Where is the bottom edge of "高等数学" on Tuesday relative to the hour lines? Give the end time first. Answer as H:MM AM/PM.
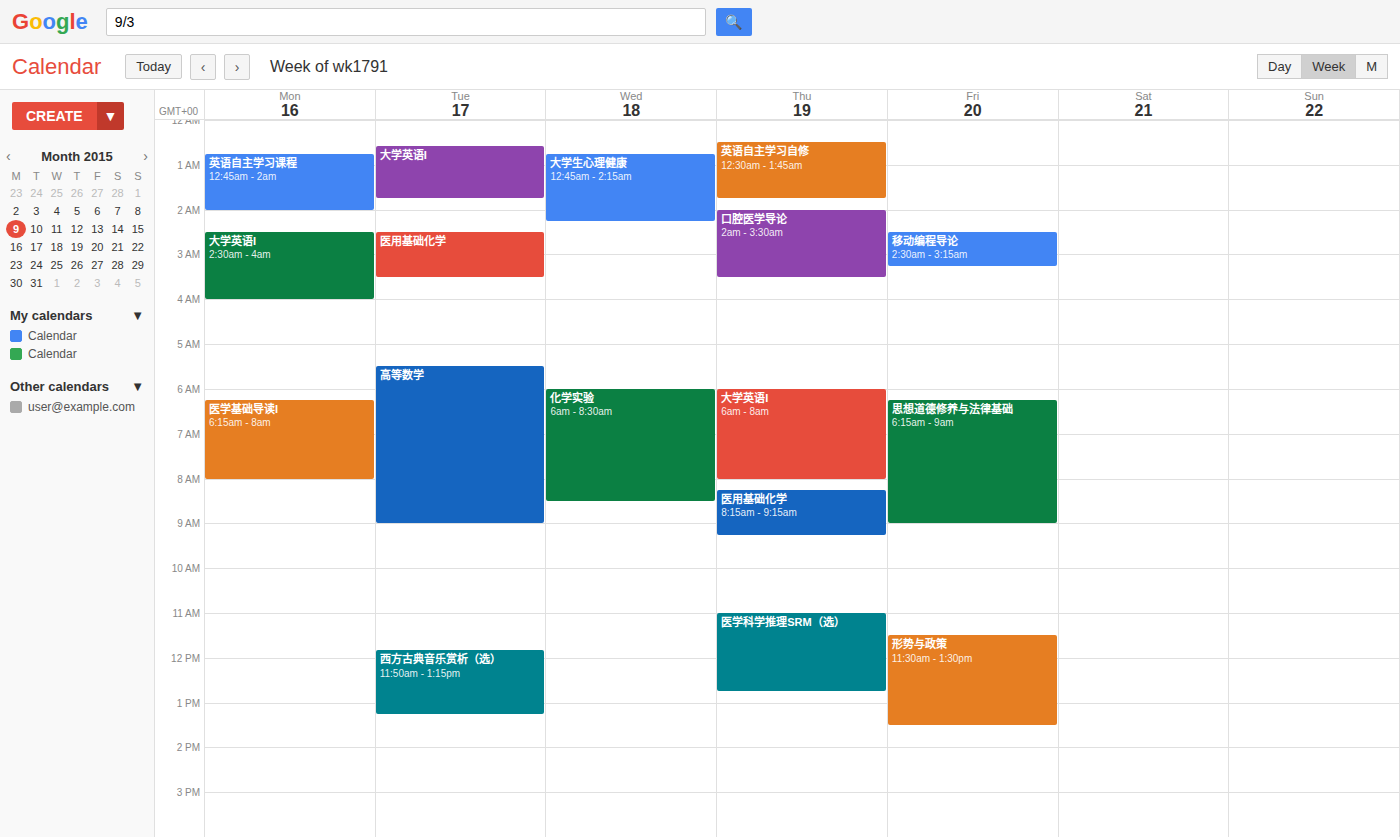
9:00 AM -- exactly on the 9 AM line.